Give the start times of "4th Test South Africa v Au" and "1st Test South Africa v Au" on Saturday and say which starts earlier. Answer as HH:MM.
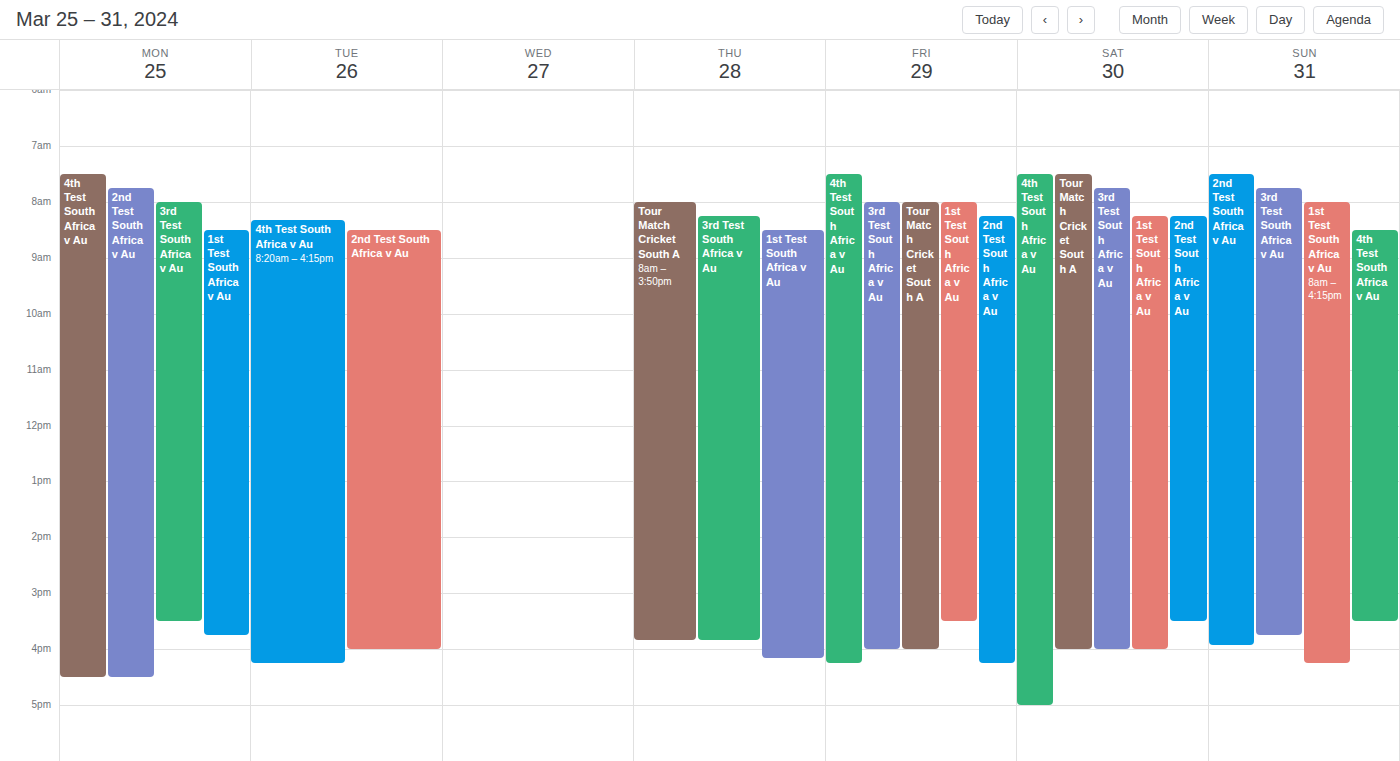
"4th Test South Africa v Au" 07:30; "1st Test South Africa v Au" 08:15.